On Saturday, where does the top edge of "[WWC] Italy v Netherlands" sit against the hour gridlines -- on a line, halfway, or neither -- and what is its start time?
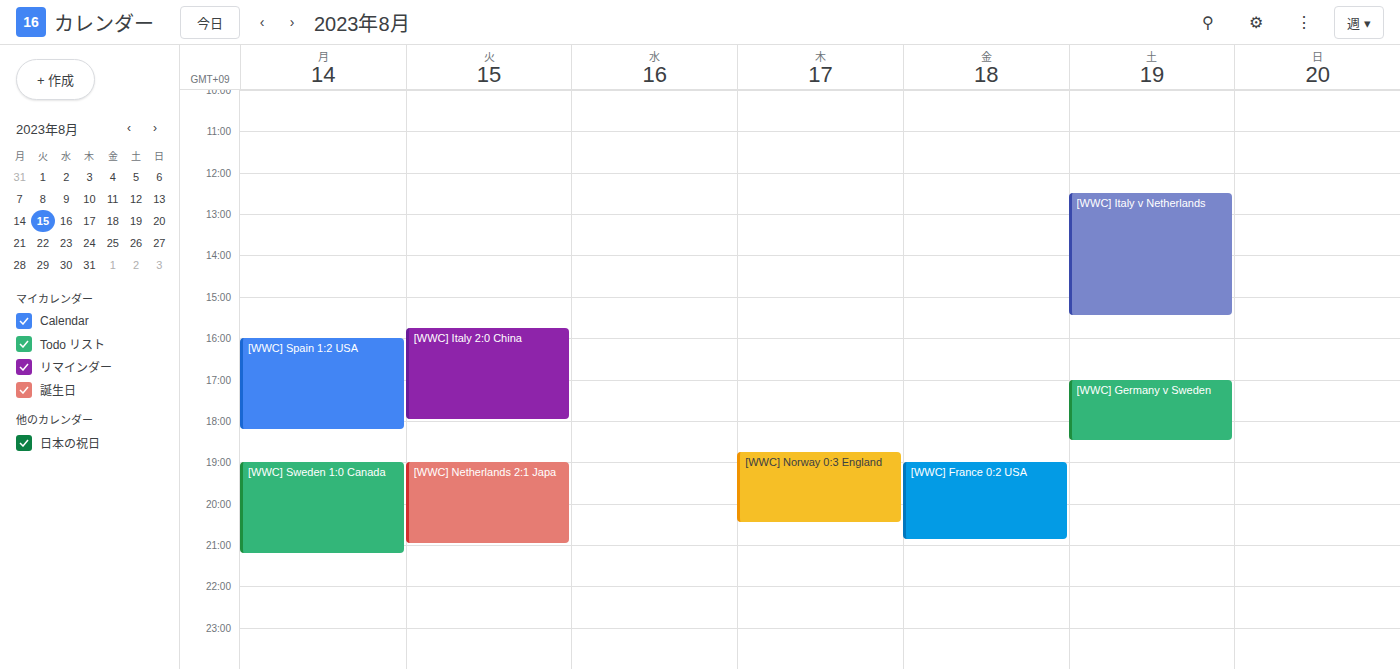
12:30 -- halfway between the 12:00 and 13:00 lines.